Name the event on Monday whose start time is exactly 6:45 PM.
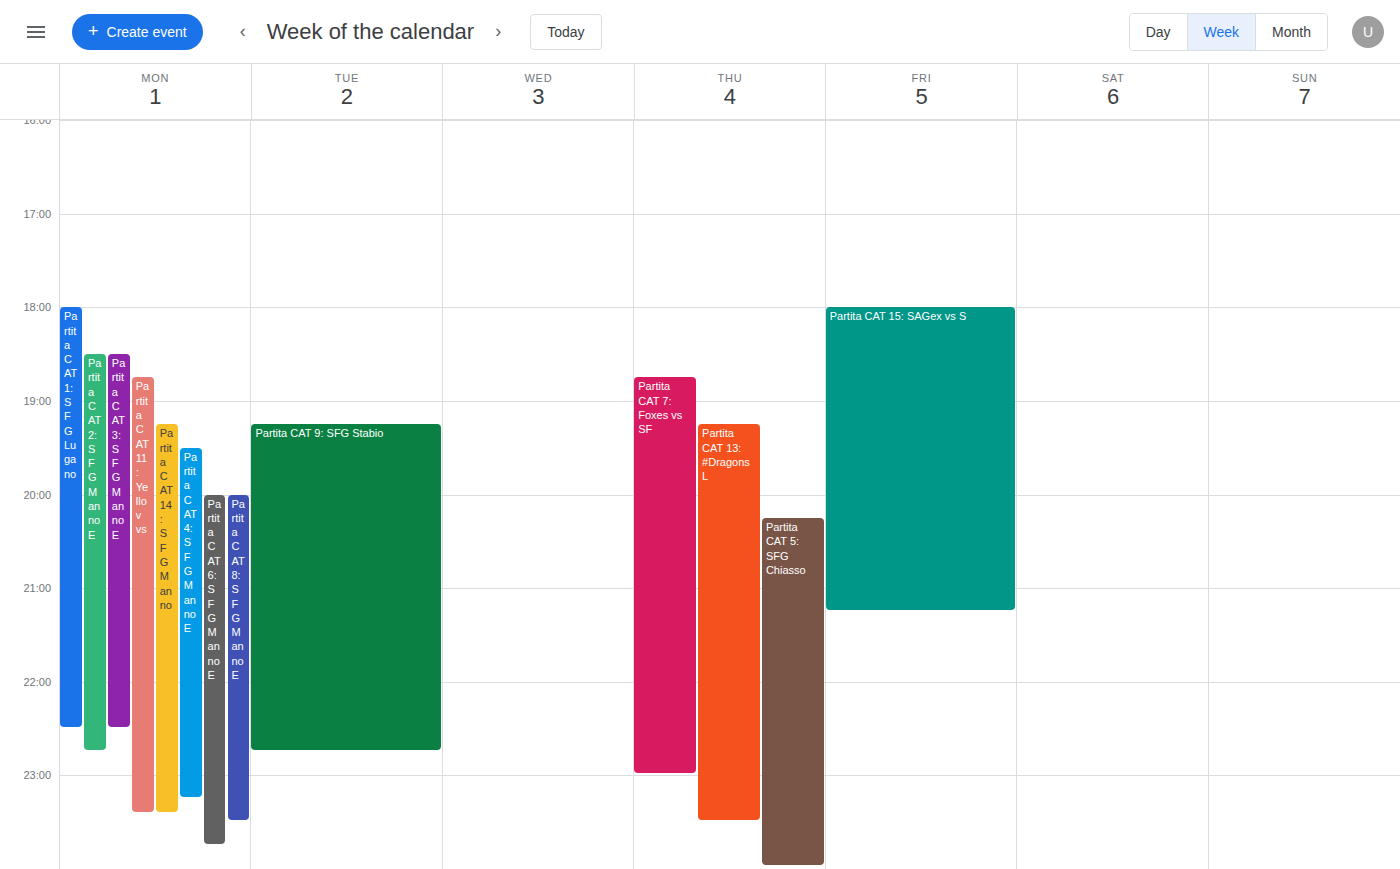
"Partita CAT 11: Yellov vs"